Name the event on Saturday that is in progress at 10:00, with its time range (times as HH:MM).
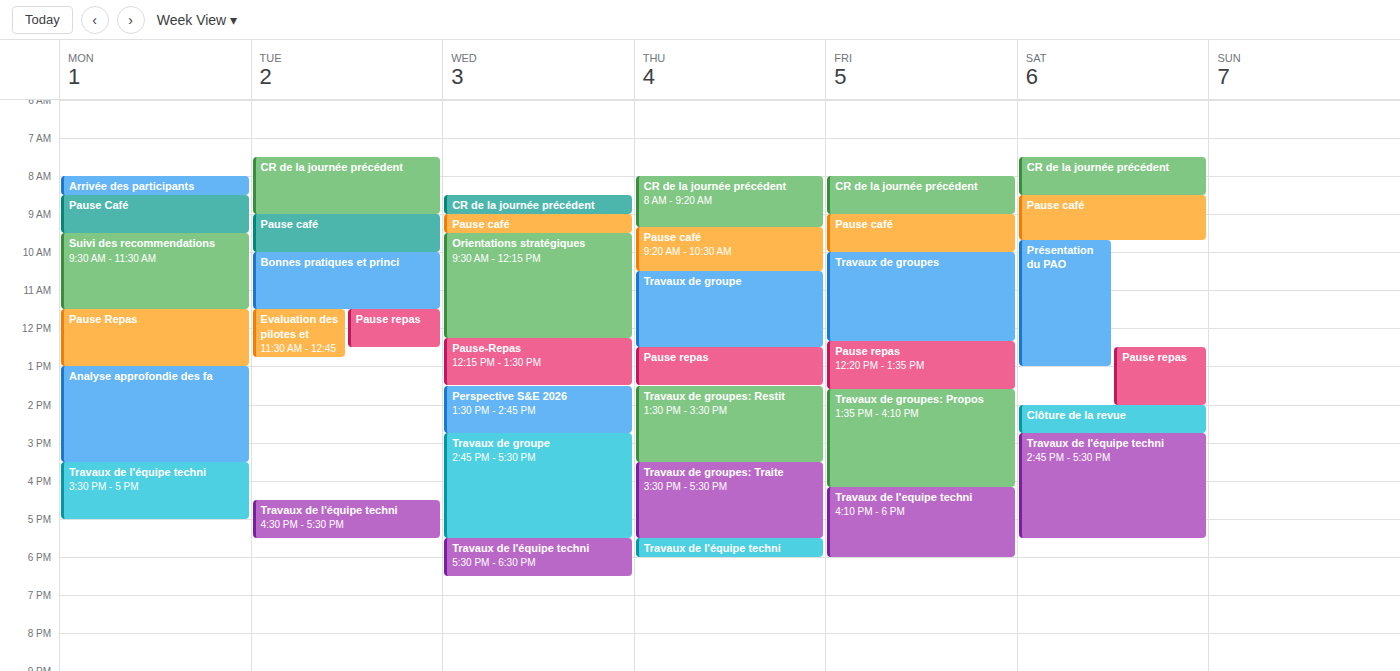
"Présentation du PAO", 09:40 to 13:00